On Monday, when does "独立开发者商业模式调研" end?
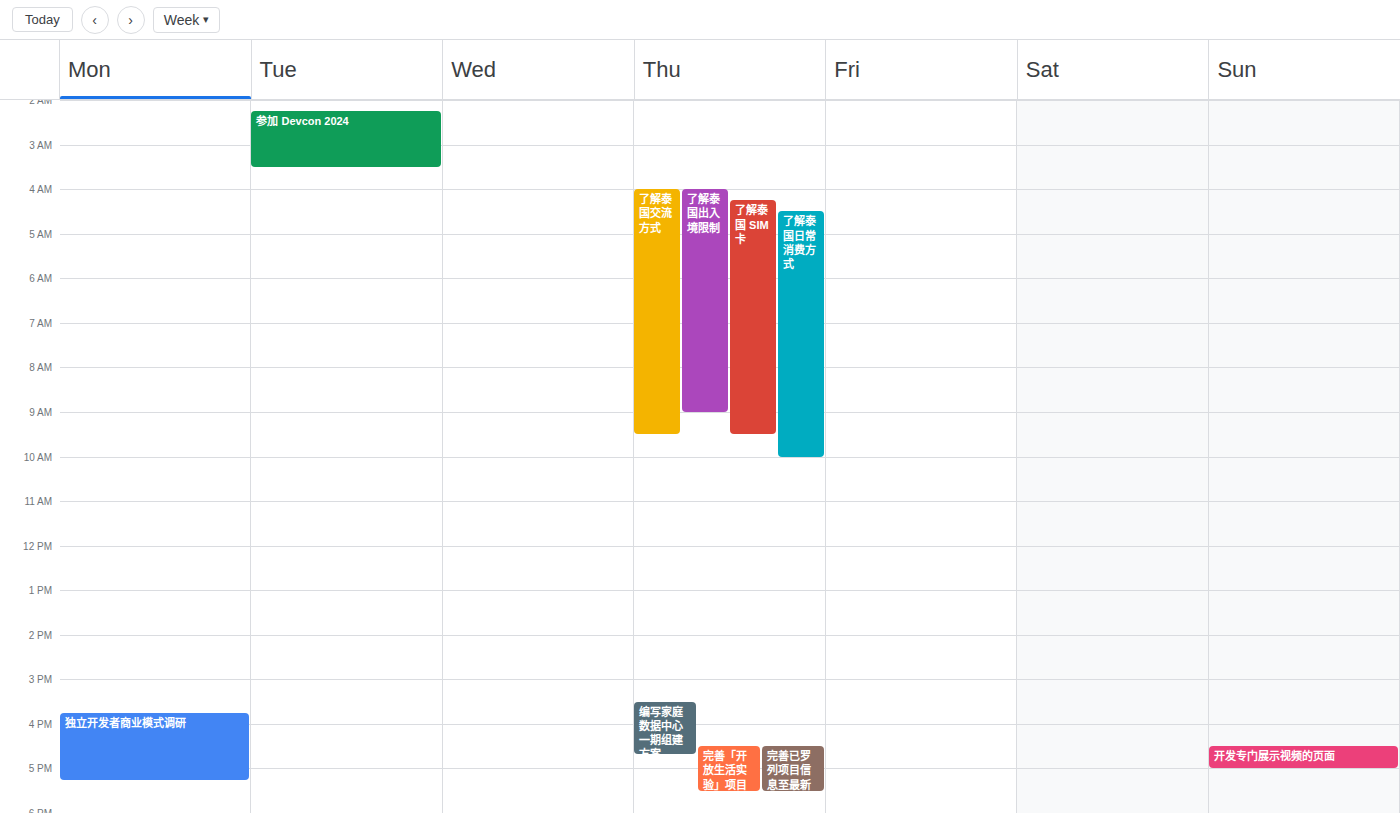
5:15 PM